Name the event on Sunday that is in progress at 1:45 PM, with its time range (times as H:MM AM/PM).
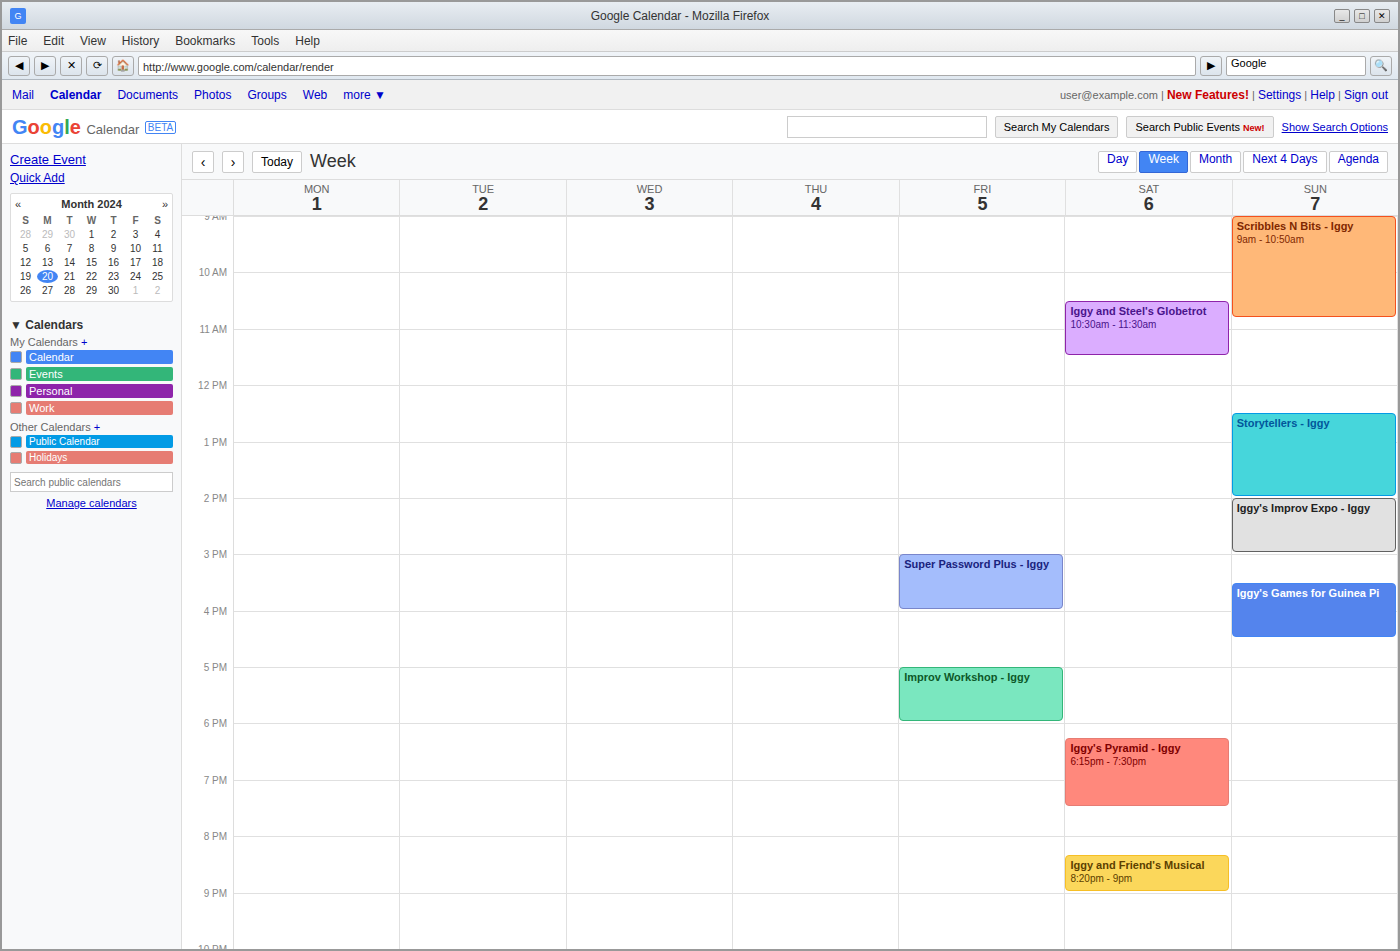
"Storytellers - Iggy", 12:30 PM to 2:00 PM